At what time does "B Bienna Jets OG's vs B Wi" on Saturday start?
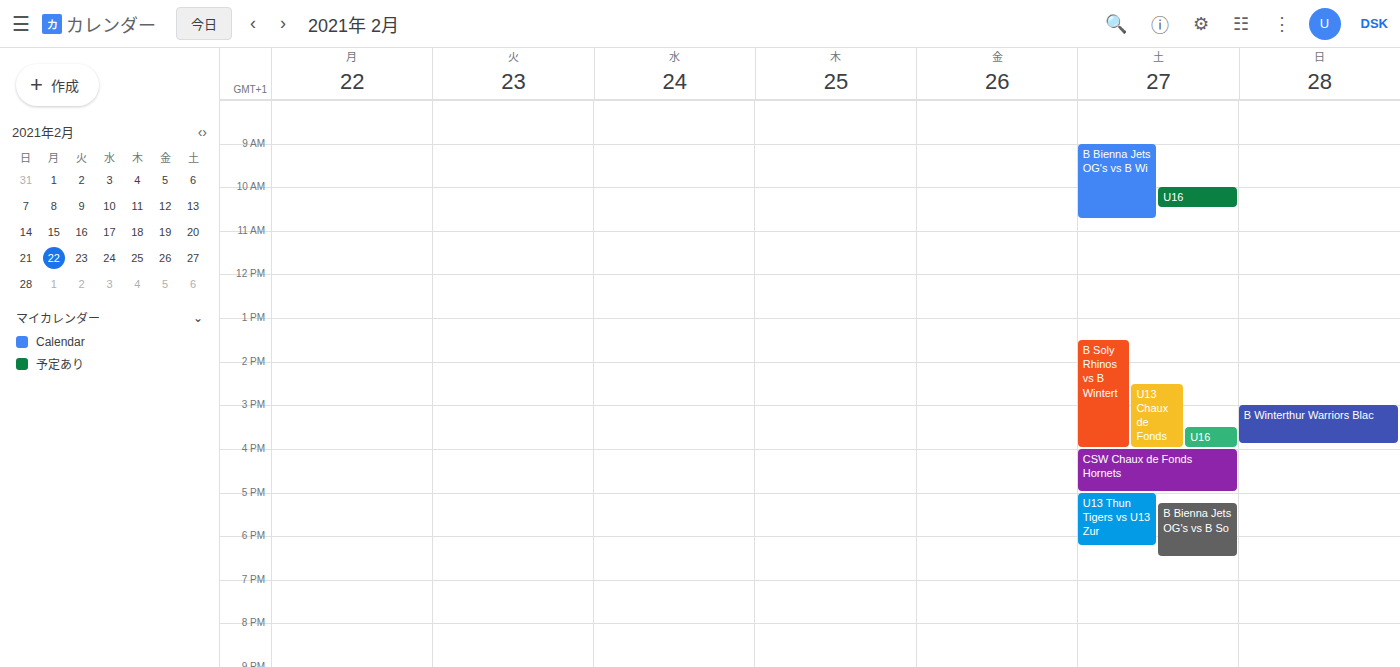
9:00 AM